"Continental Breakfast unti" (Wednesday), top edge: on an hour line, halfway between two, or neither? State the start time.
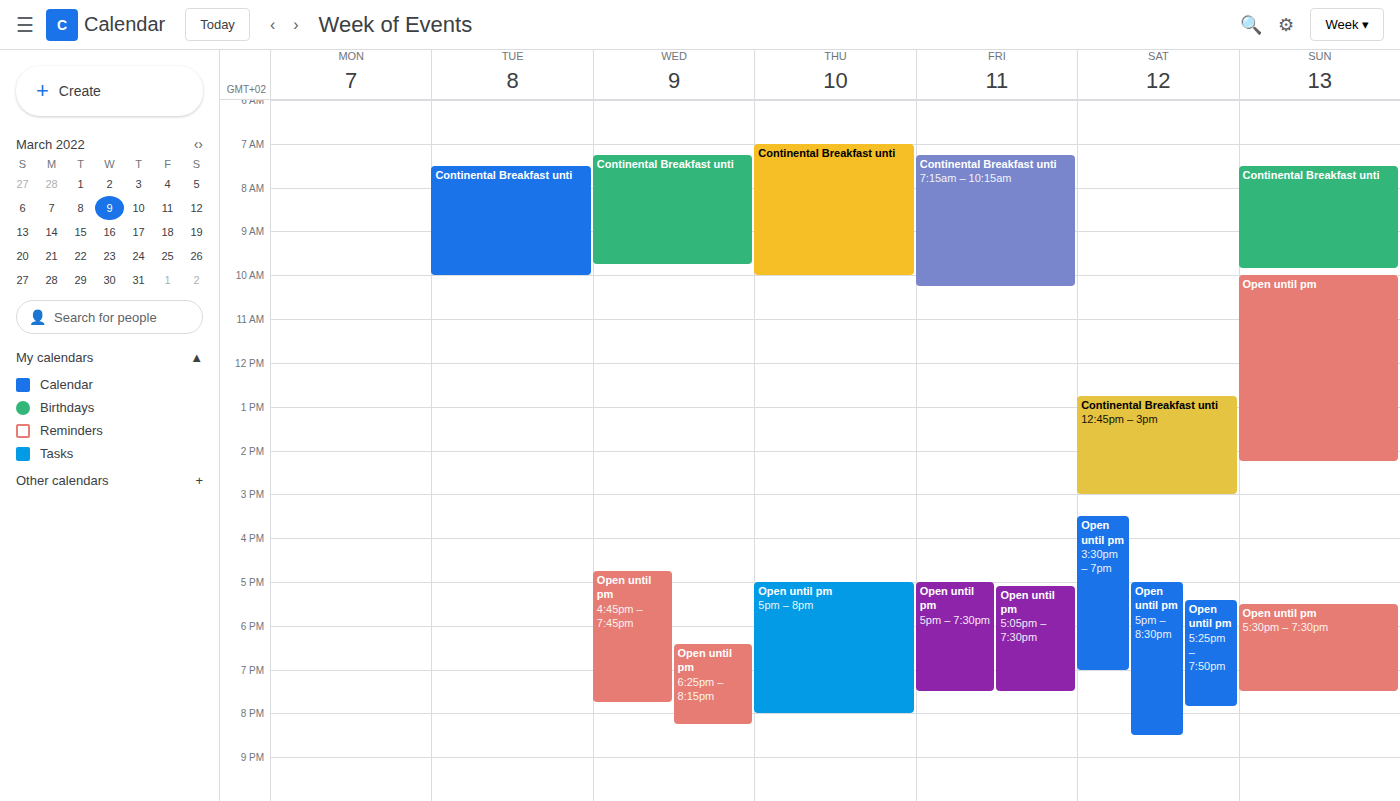
7:15 AM -- neither: a quarter of the way from the 7 AM line to the 8 AM line.